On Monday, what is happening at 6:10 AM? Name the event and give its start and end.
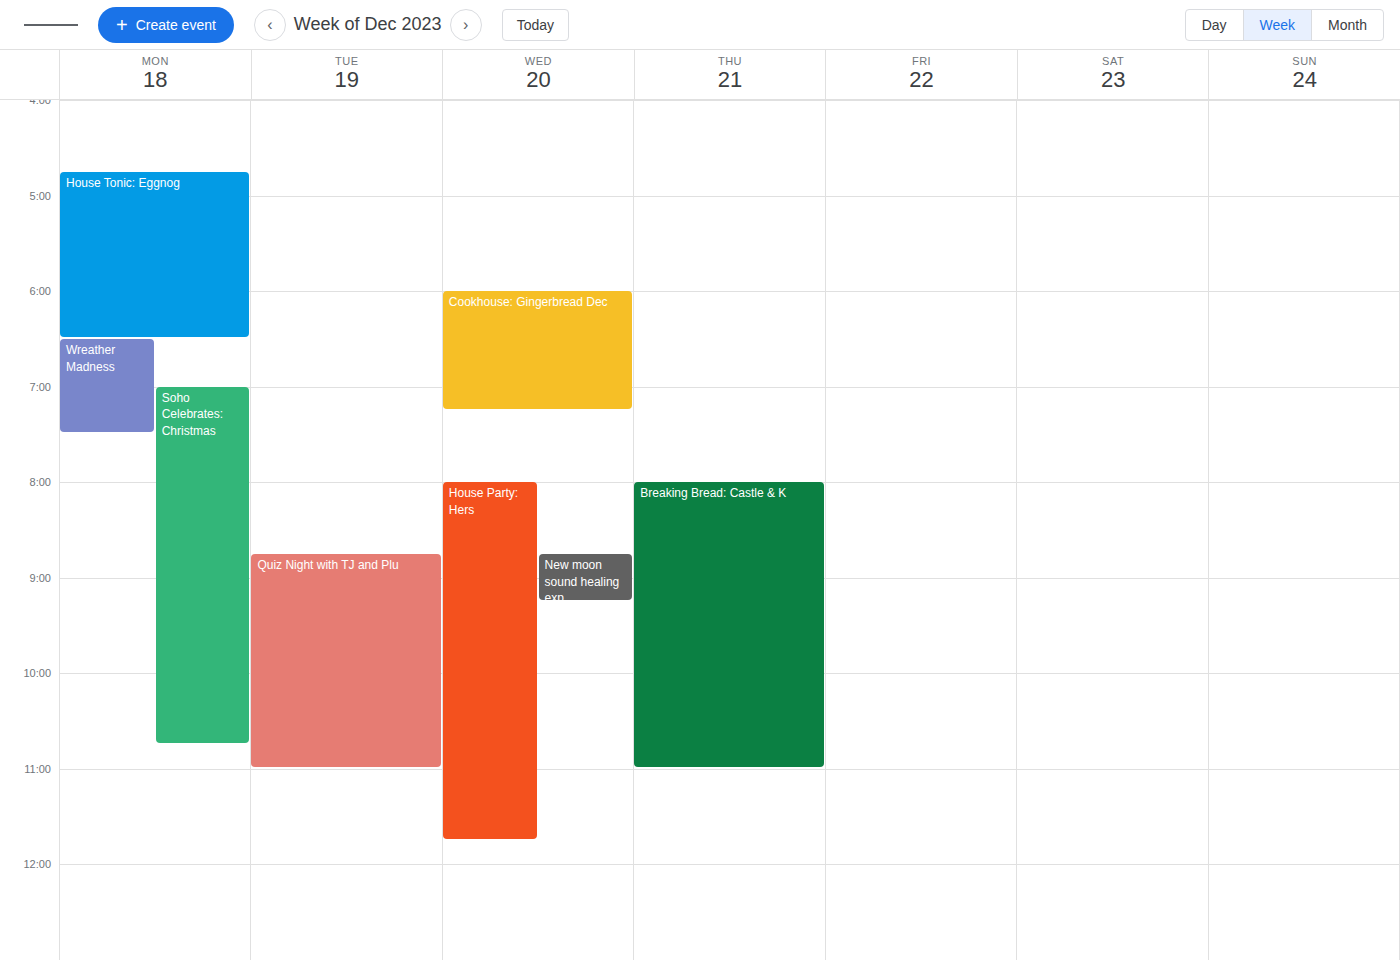
"House Tonic: Eggnog", 4:45 AM to 6:30 AM